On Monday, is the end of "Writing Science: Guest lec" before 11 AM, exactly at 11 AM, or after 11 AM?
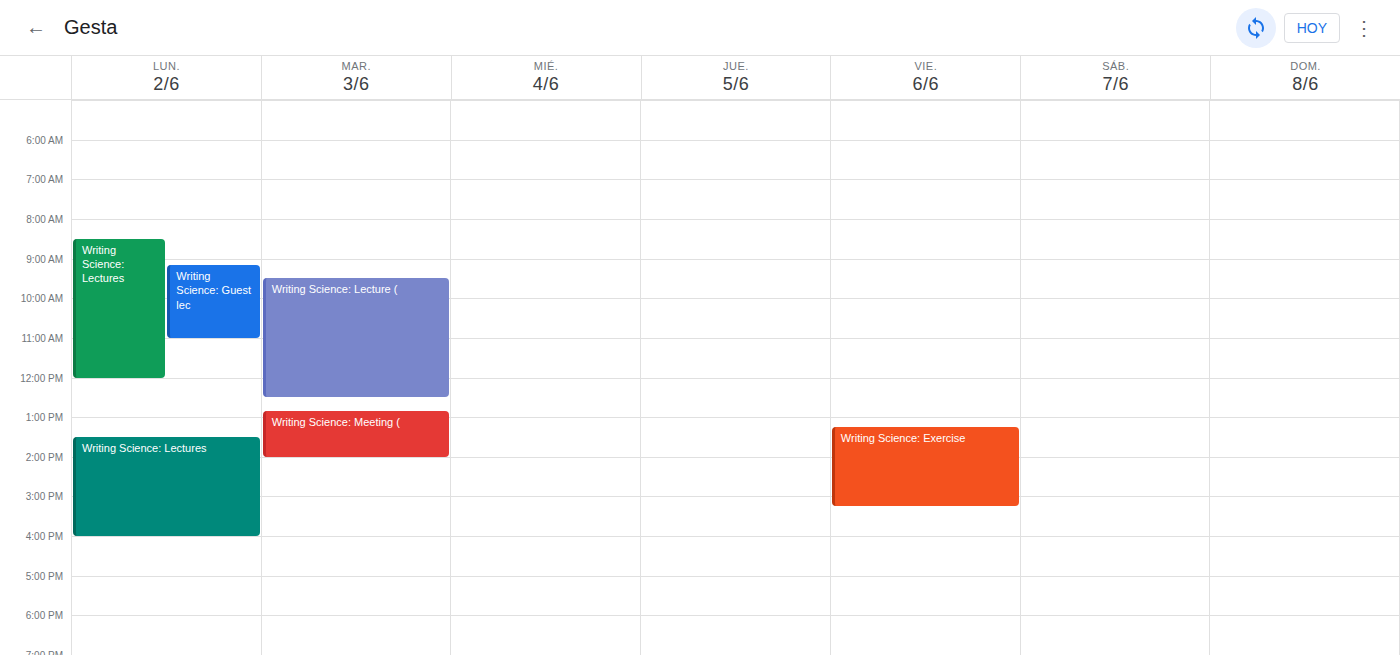
11:00 AM -- exactly at 11 AM, on the 11 AM line.